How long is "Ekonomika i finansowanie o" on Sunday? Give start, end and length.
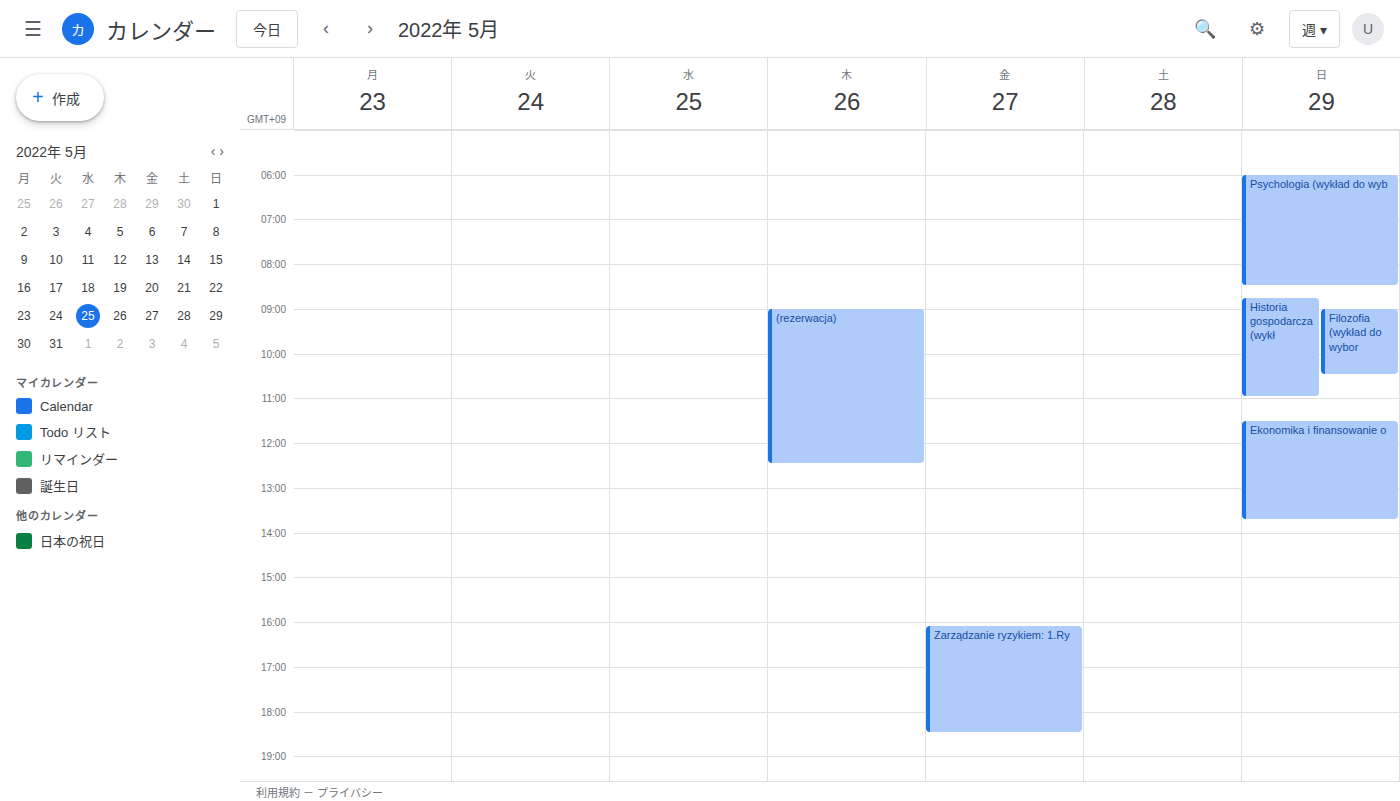
11:30 AM to 1:45 PM, 2 hours 15 minutes